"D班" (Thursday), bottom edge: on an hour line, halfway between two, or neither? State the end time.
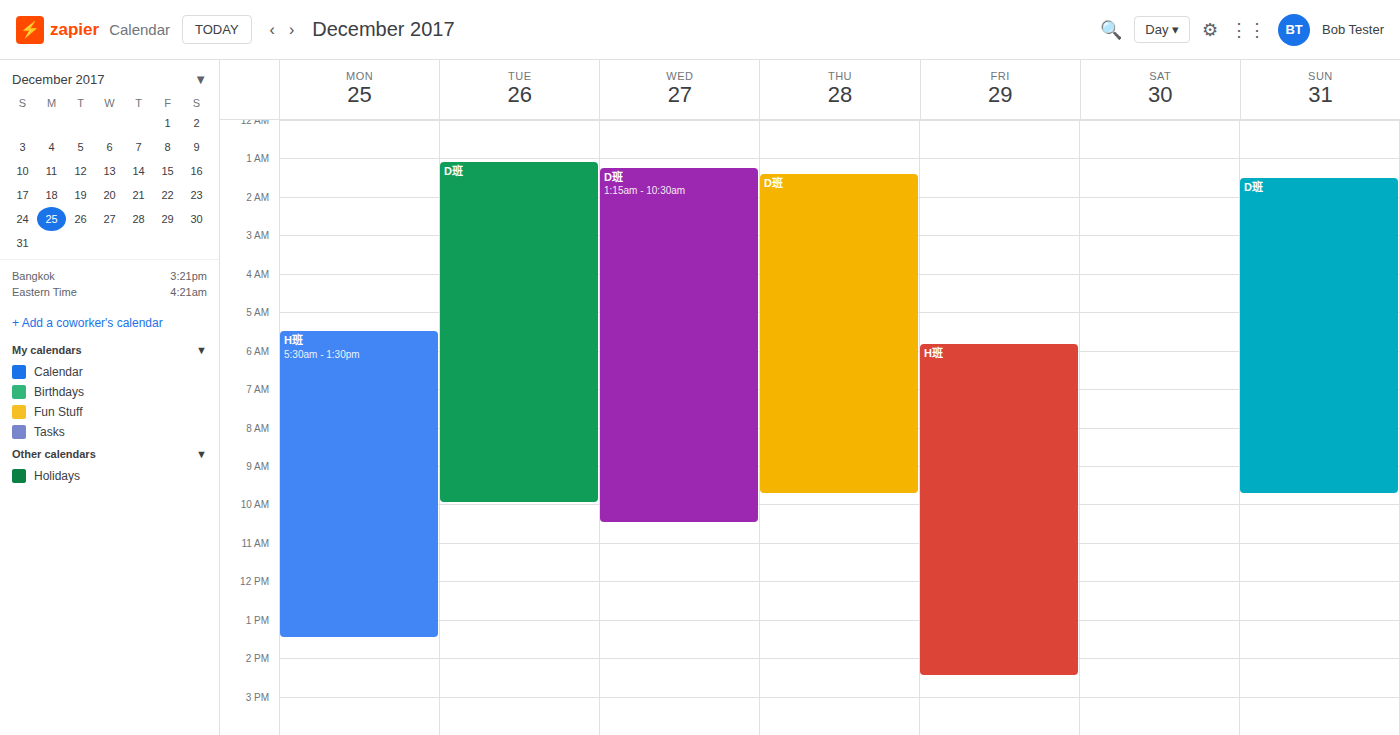
9:45 AM -- neither: three quarters of the way from the 9 AM line to the 10 AM line.